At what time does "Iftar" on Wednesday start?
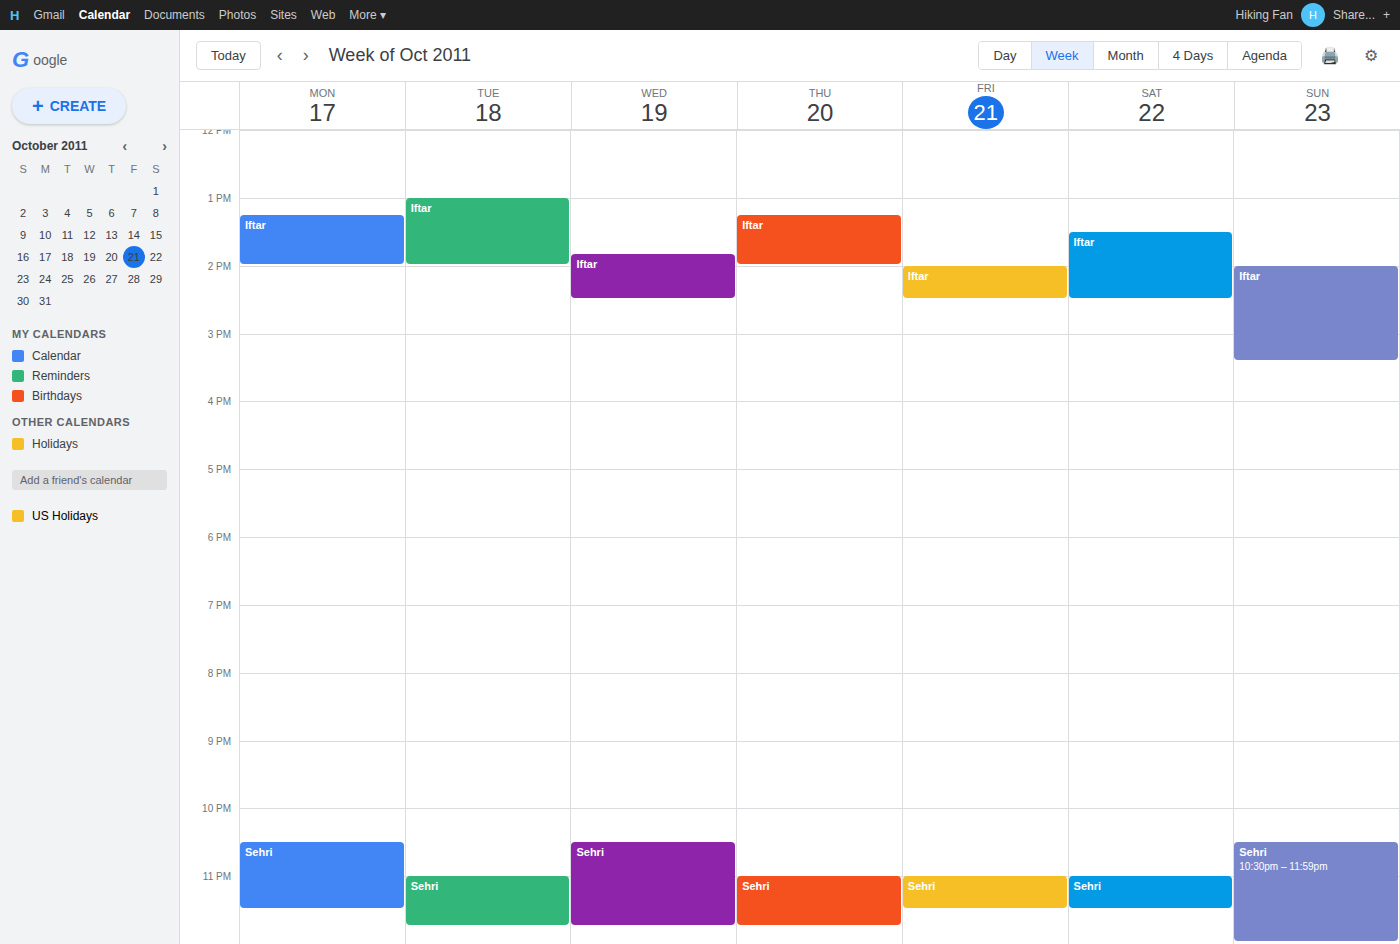
1:50 PM